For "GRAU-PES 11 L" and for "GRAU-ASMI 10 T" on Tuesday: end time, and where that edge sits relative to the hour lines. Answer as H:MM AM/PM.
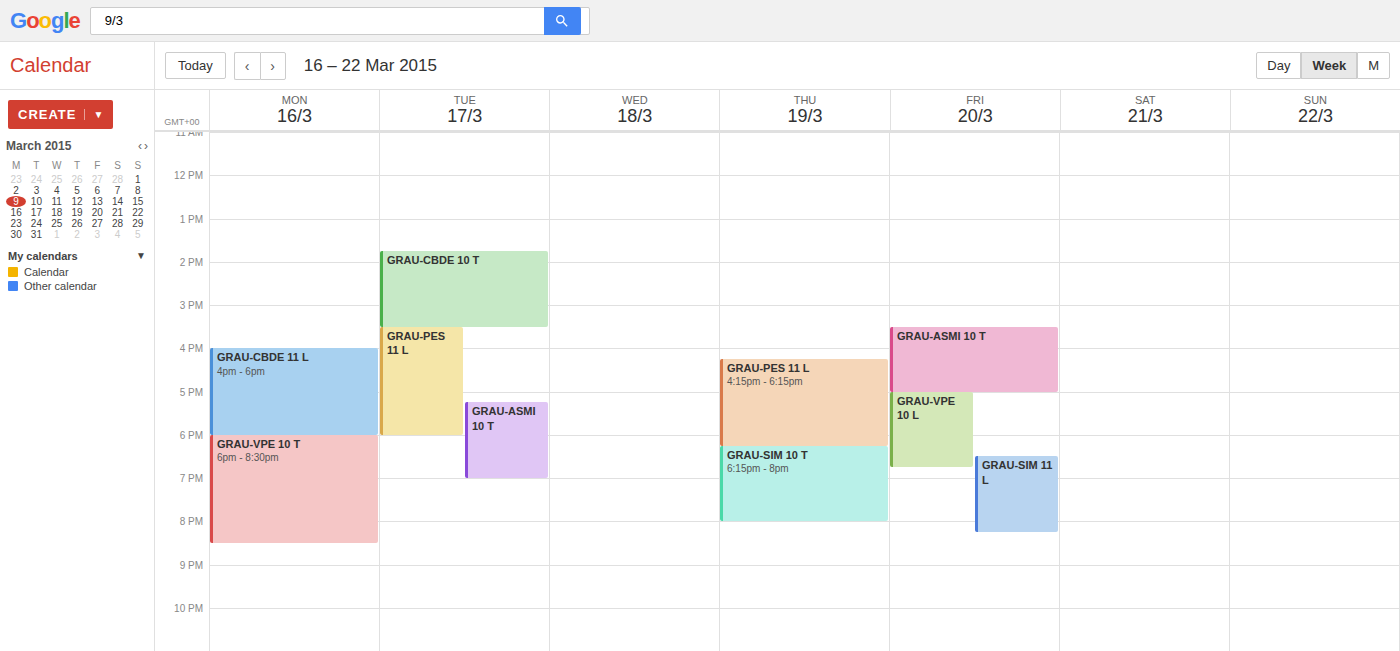
"GRAU-PES 11 L": 6:00 PM, exactly on the 6 PM line. "GRAU-ASMI 10 T": 7:00 PM, exactly on the 7 PM line.